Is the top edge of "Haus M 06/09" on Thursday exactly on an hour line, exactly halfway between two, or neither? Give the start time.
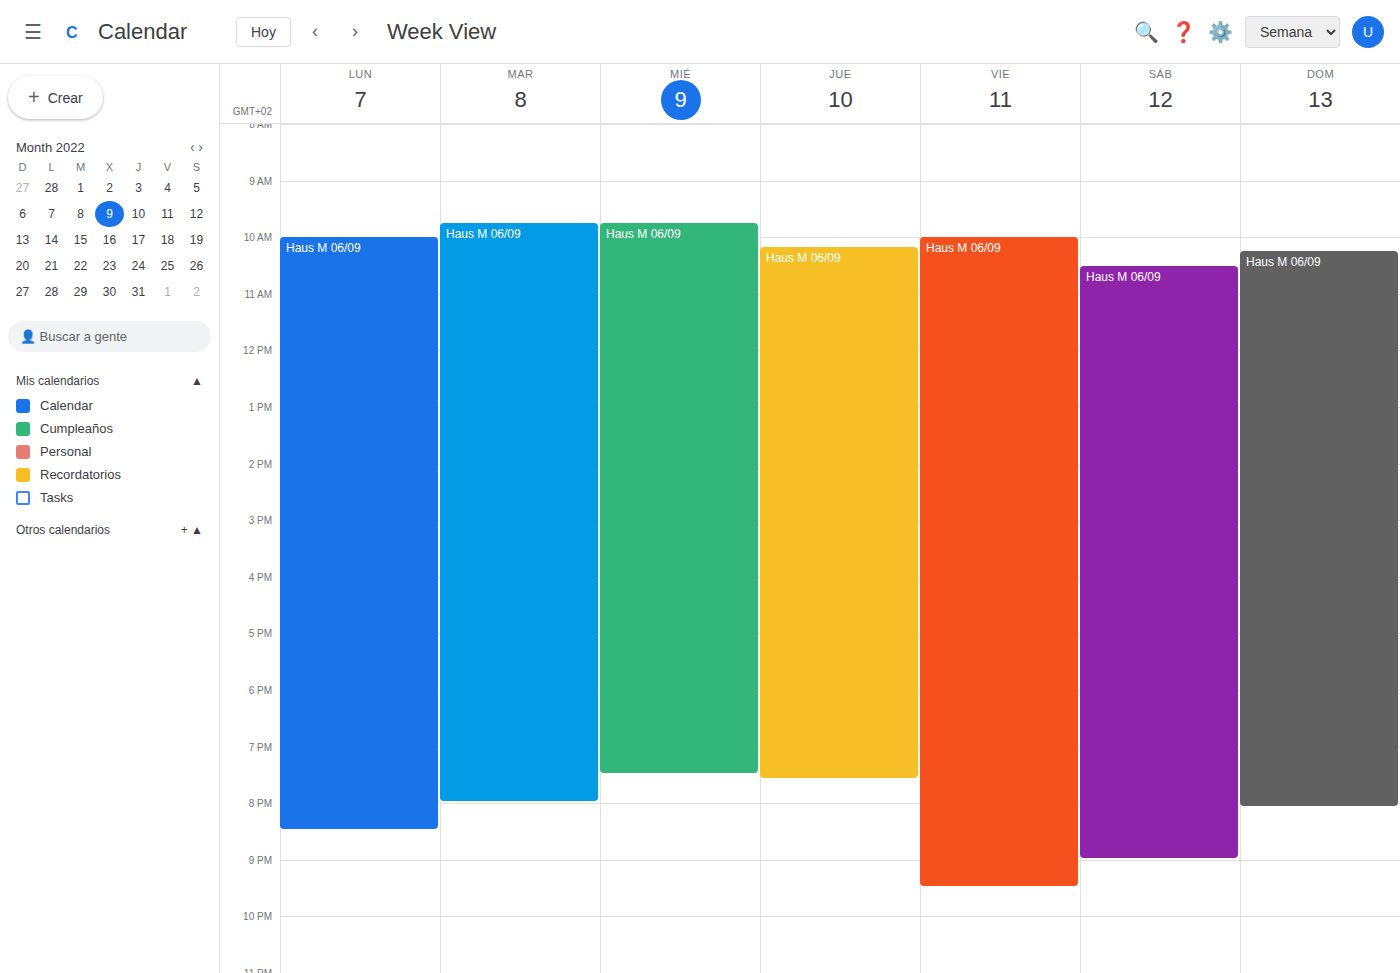
10:10 -- neither: 10 minutes below the 10:00 line and 50 minutes above the 11:00 line.